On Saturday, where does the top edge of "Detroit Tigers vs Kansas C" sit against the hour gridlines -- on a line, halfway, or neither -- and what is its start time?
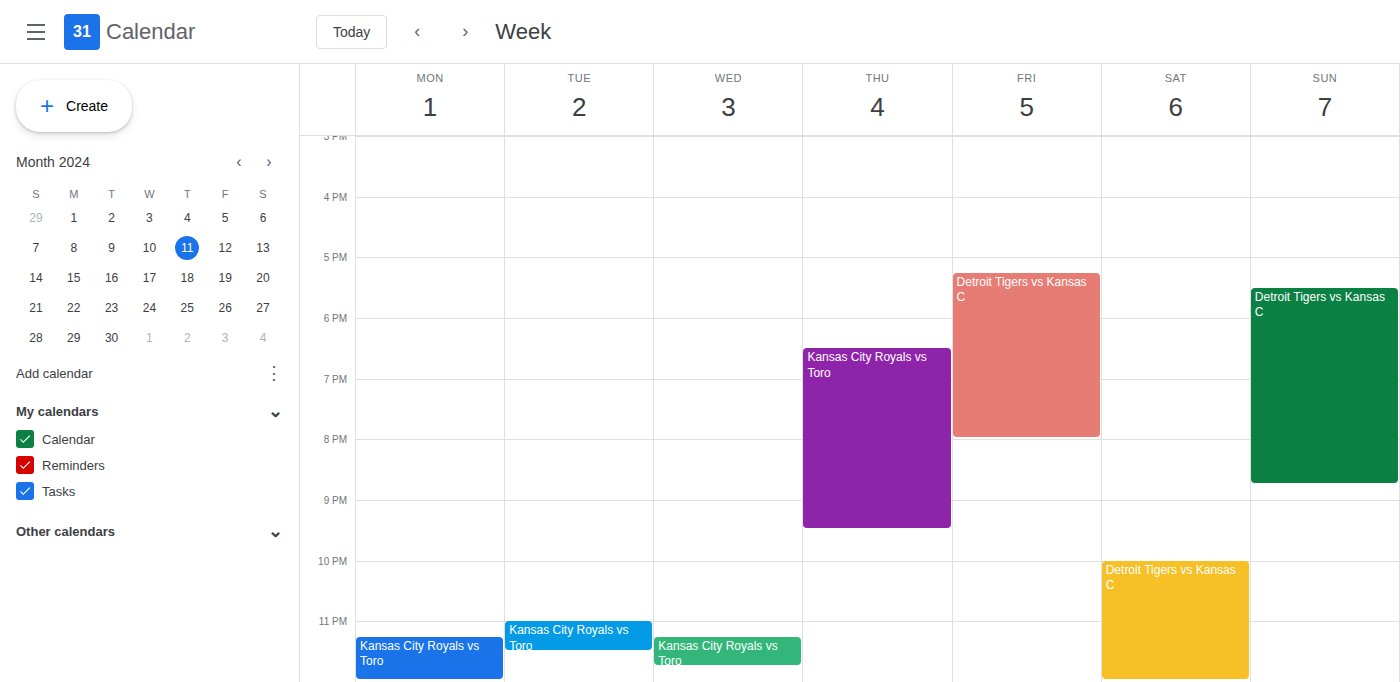
10:00 PM -- exactly on the 10 PM line.